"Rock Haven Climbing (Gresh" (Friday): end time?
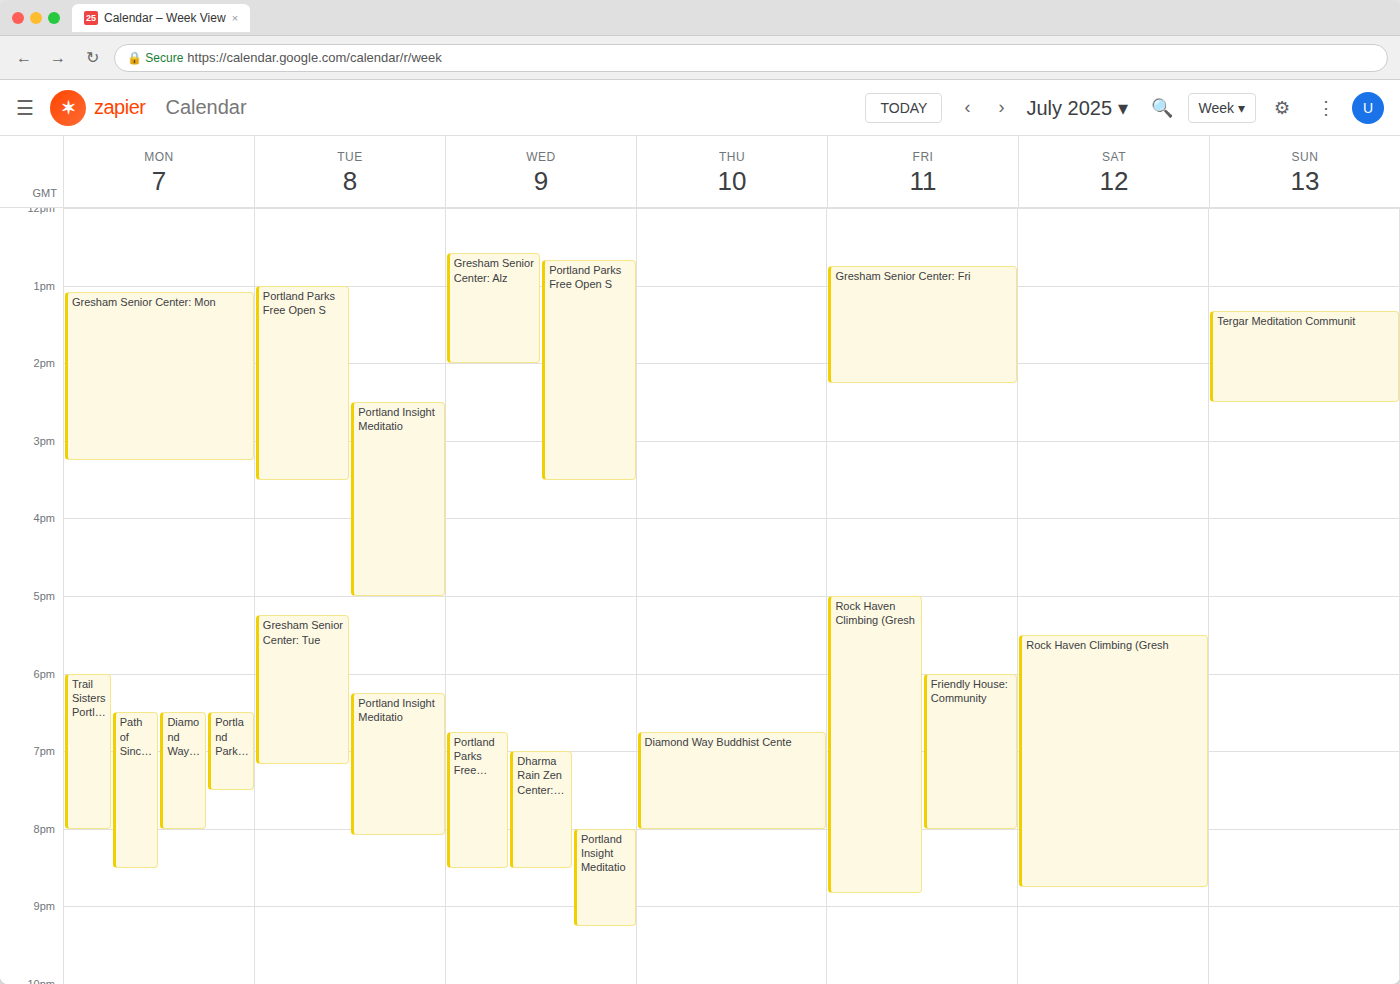
8:50 PM